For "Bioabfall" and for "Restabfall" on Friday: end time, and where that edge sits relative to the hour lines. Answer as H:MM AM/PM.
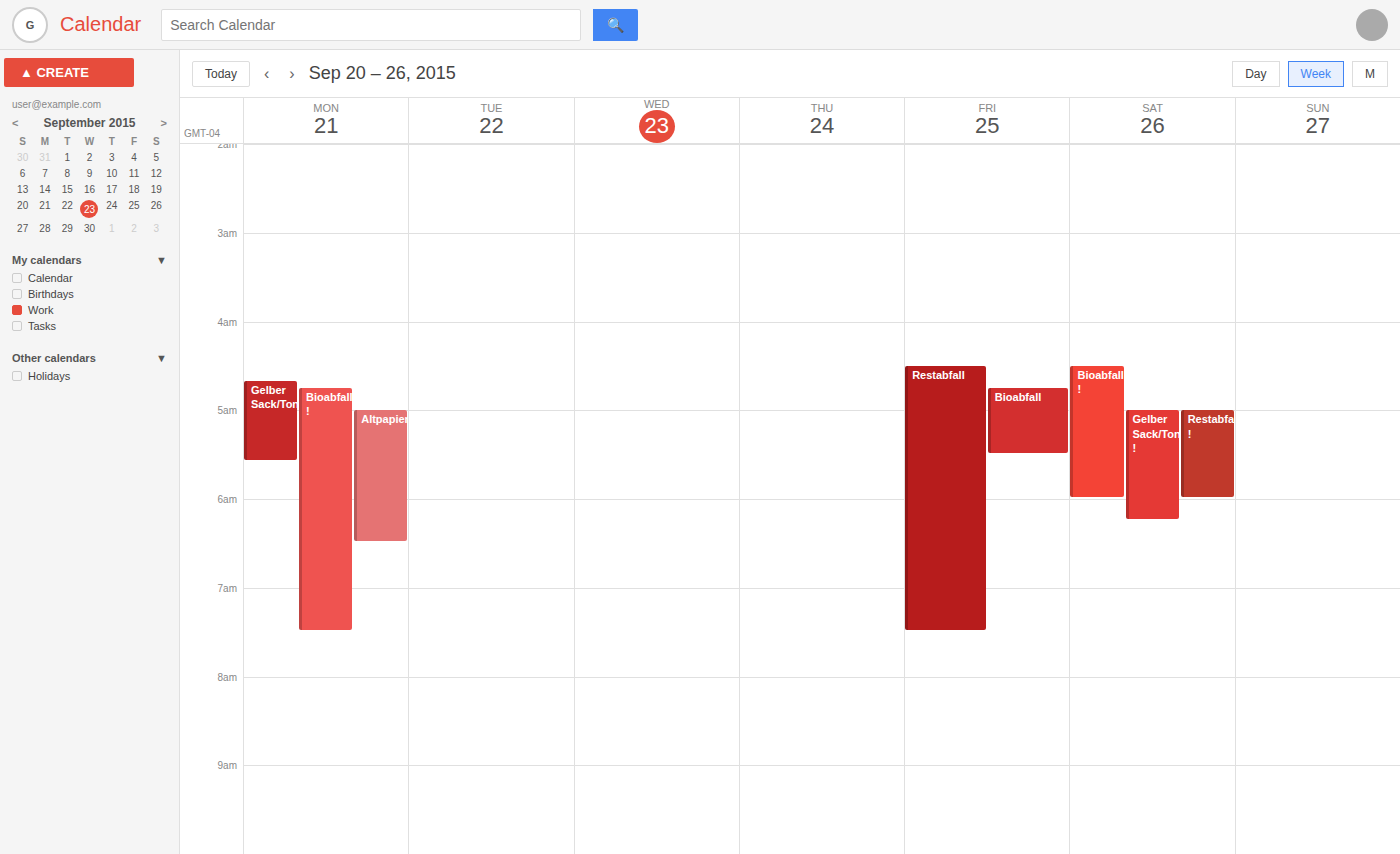
"Bioabfall": 5:30 AM, halfway between the 5 AM and 6 AM lines. "Restabfall": 7:30 AM, halfway between the 7 AM and 8 AM lines.